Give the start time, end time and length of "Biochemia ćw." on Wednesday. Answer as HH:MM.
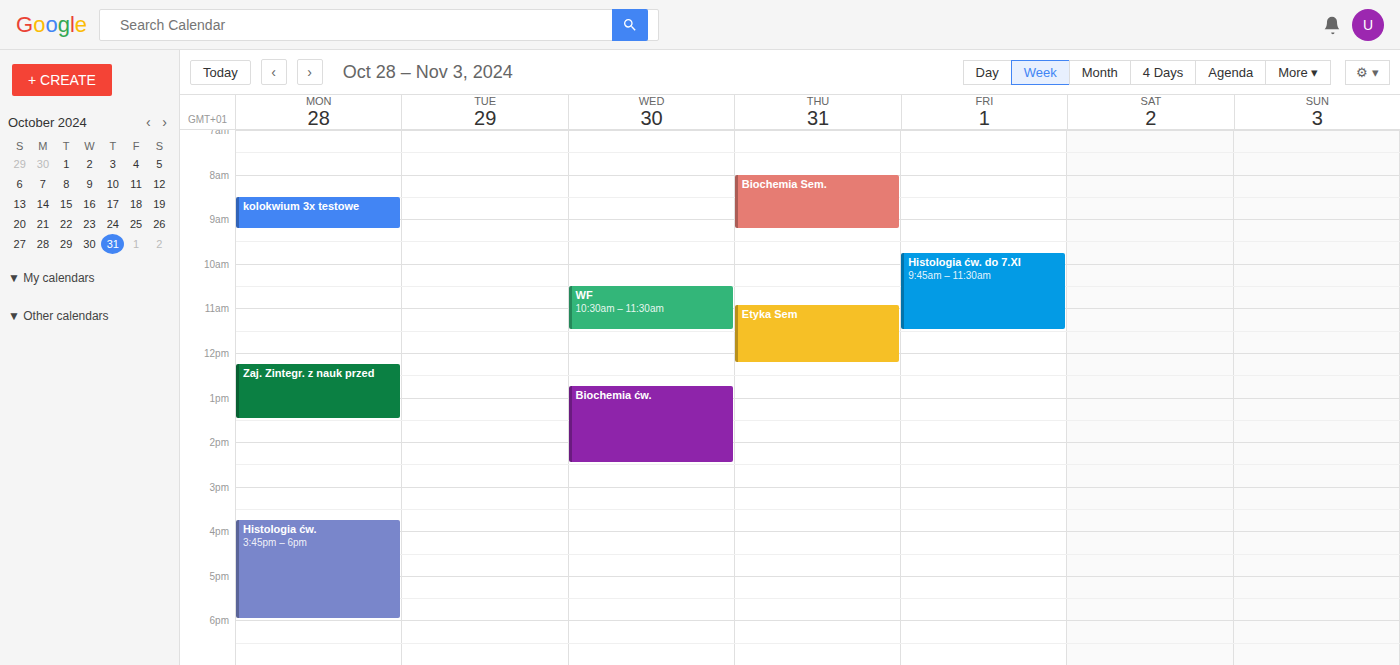
12:45 to 14:30, 1 hour 45 minutes